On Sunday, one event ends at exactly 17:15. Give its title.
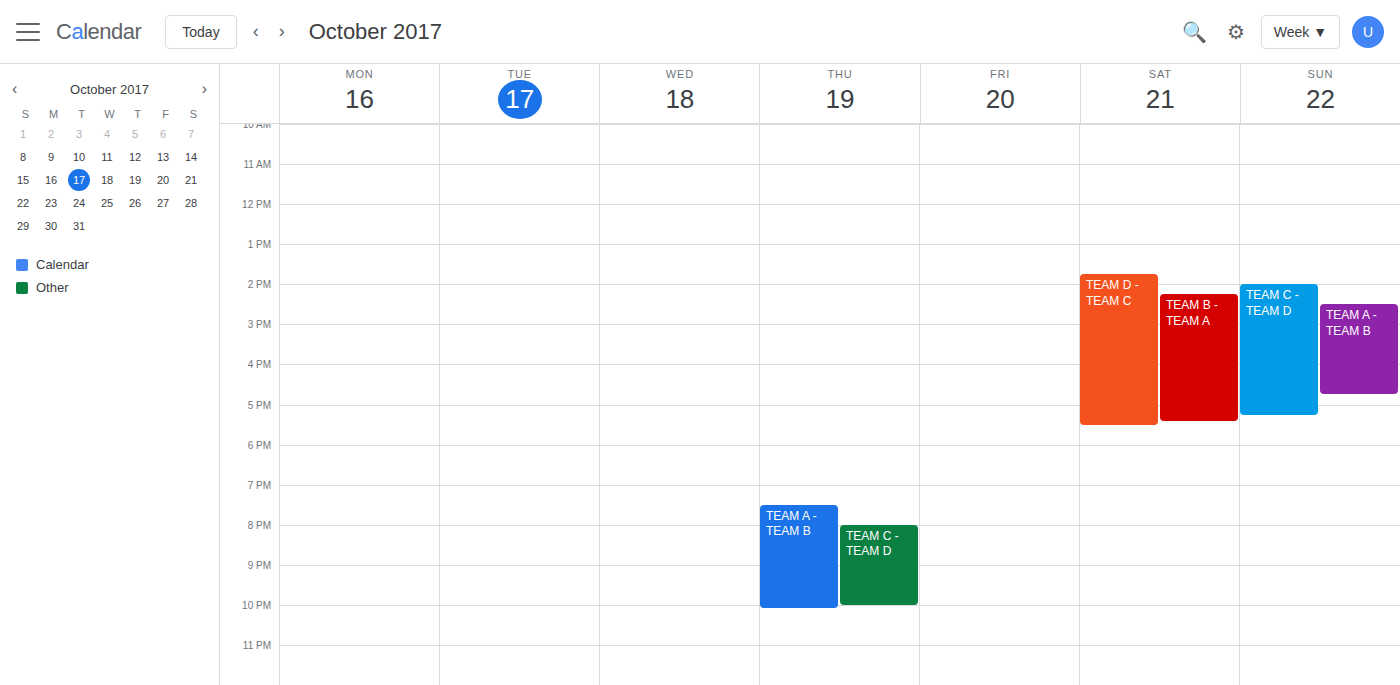
"TEAM C - TEAM D"